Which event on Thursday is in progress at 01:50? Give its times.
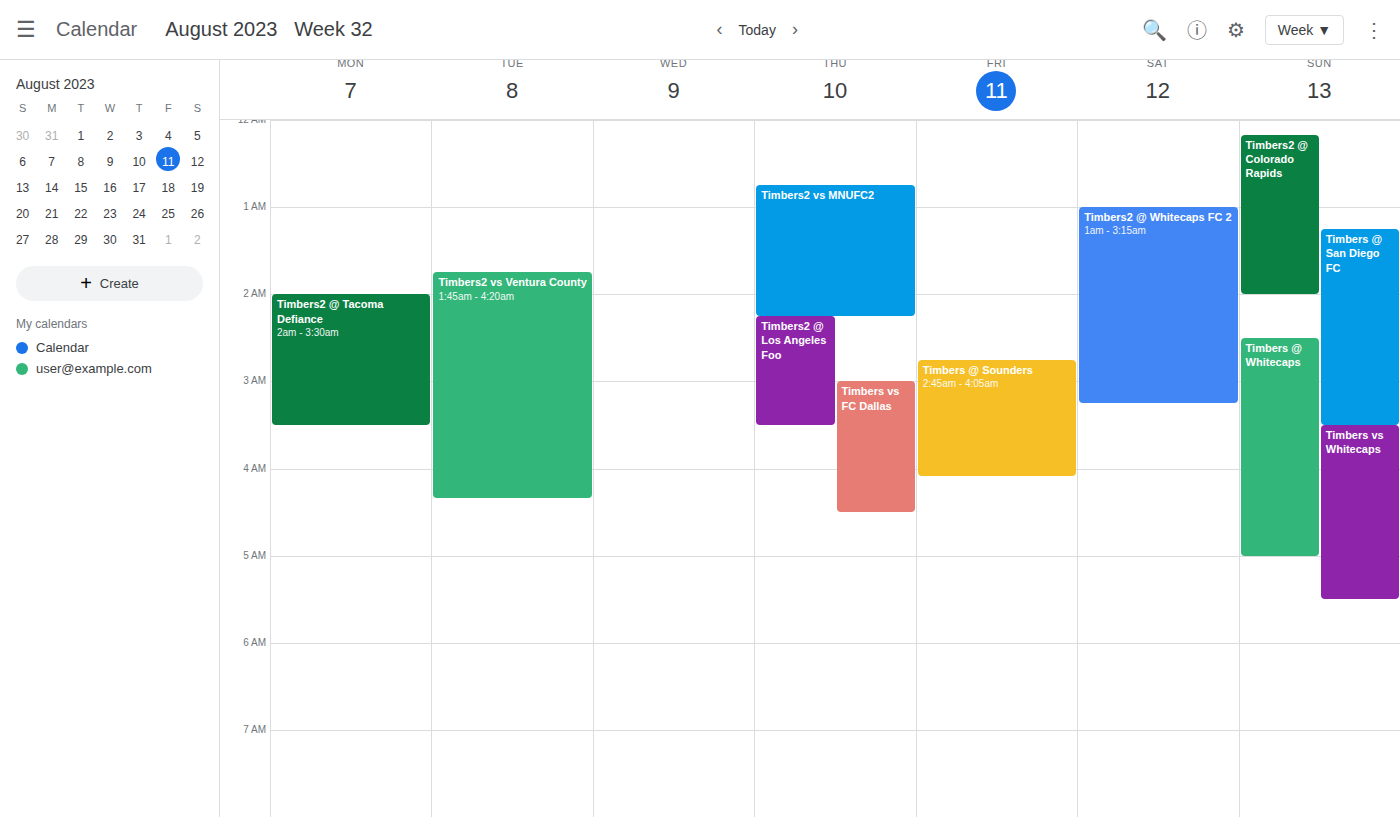
"Timbers2 vs MNUFC2", 00:45 to 02:15